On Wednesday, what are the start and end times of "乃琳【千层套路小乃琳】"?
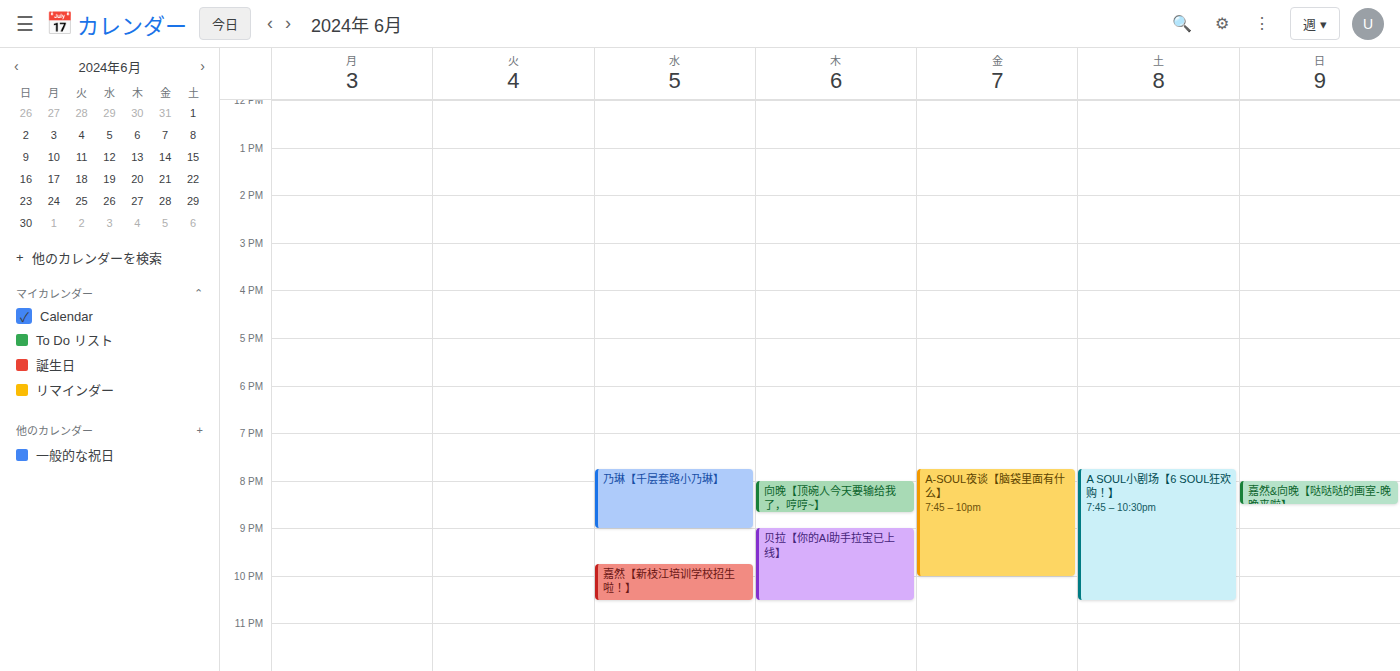
19:45 to 21:00